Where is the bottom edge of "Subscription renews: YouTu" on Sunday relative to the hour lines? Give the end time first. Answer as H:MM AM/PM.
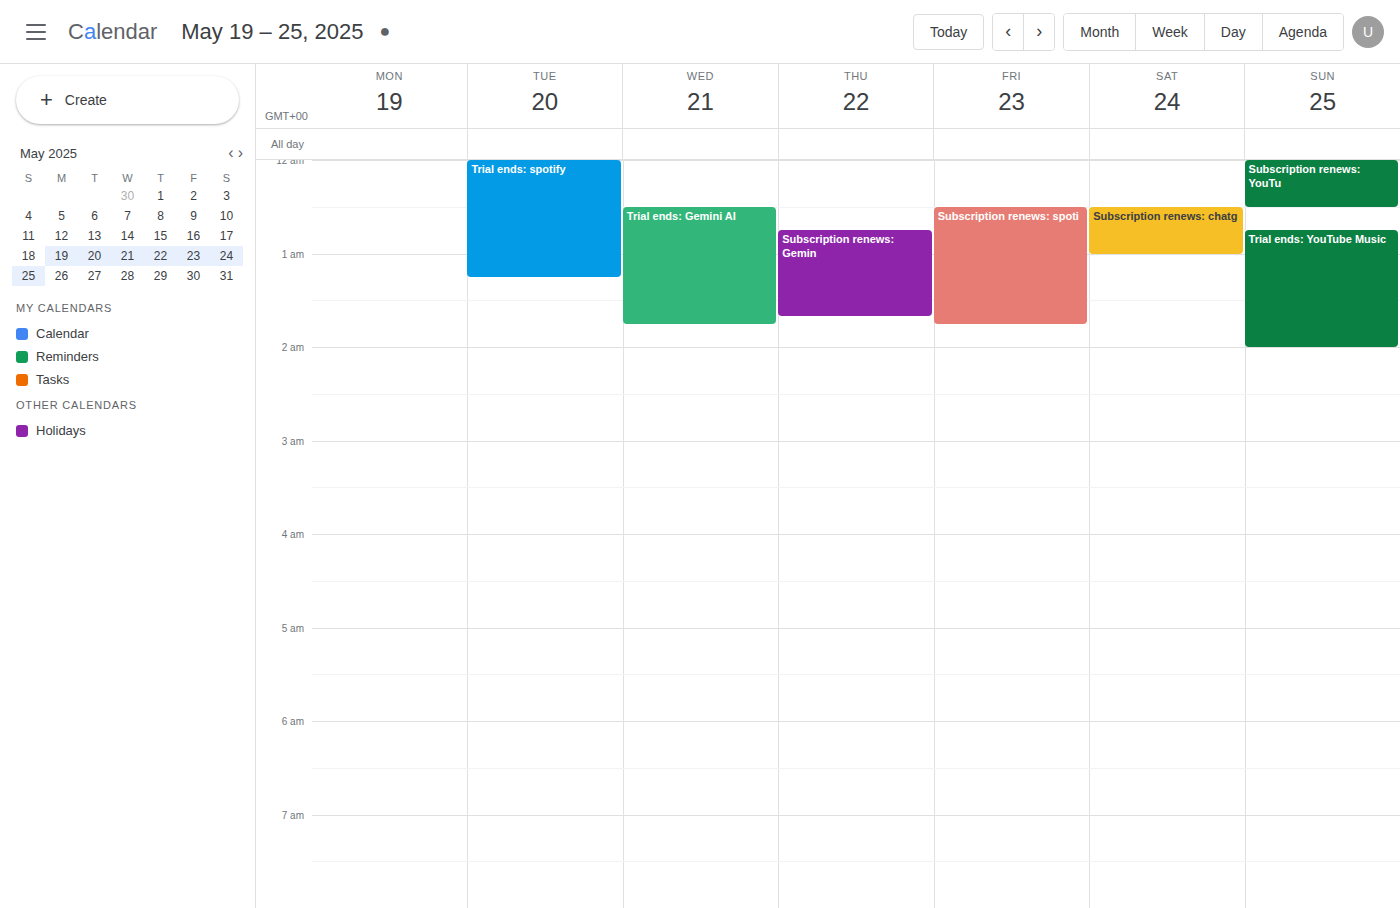
12:30 AM -- halfway between the 12 AM and 1 AM lines.